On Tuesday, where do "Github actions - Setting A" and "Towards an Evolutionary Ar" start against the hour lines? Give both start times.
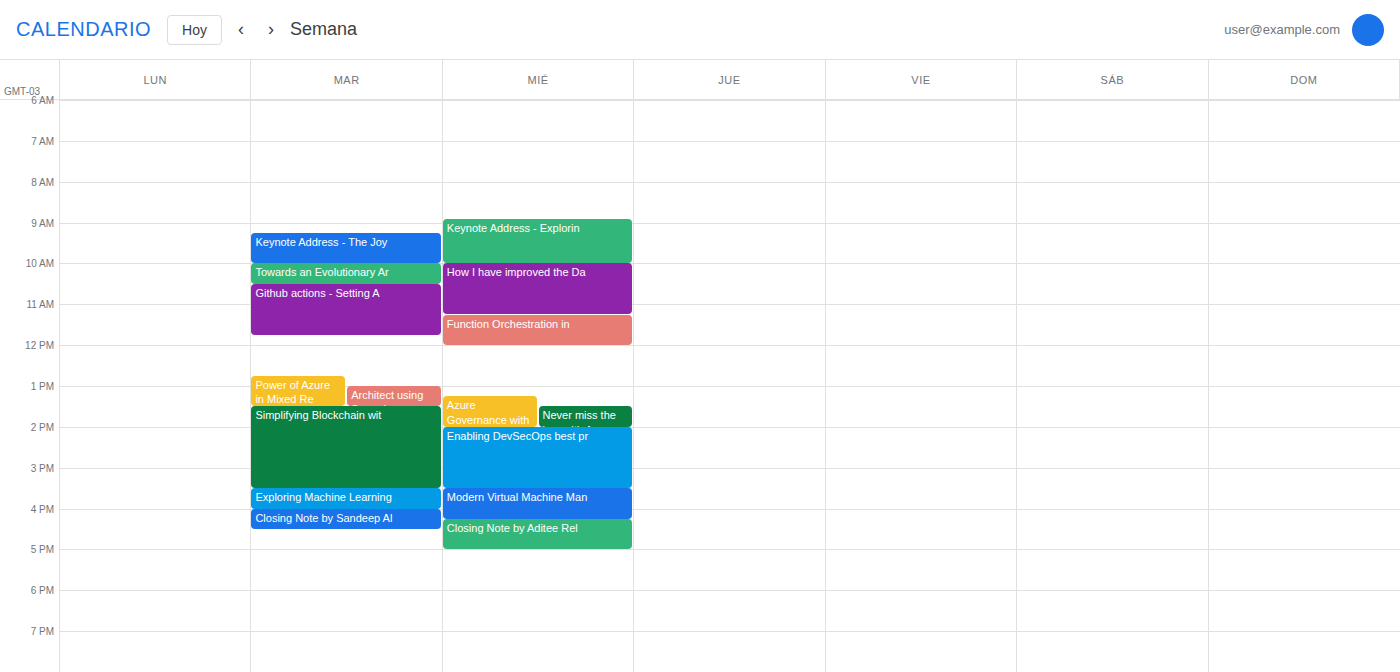
"Github actions - Setting A": 10:30 AM, halfway between the 10 AM and 11 AM lines. "Towards an Evolutionary Ar": 10:00 AM, exactly on the 10 AM line.